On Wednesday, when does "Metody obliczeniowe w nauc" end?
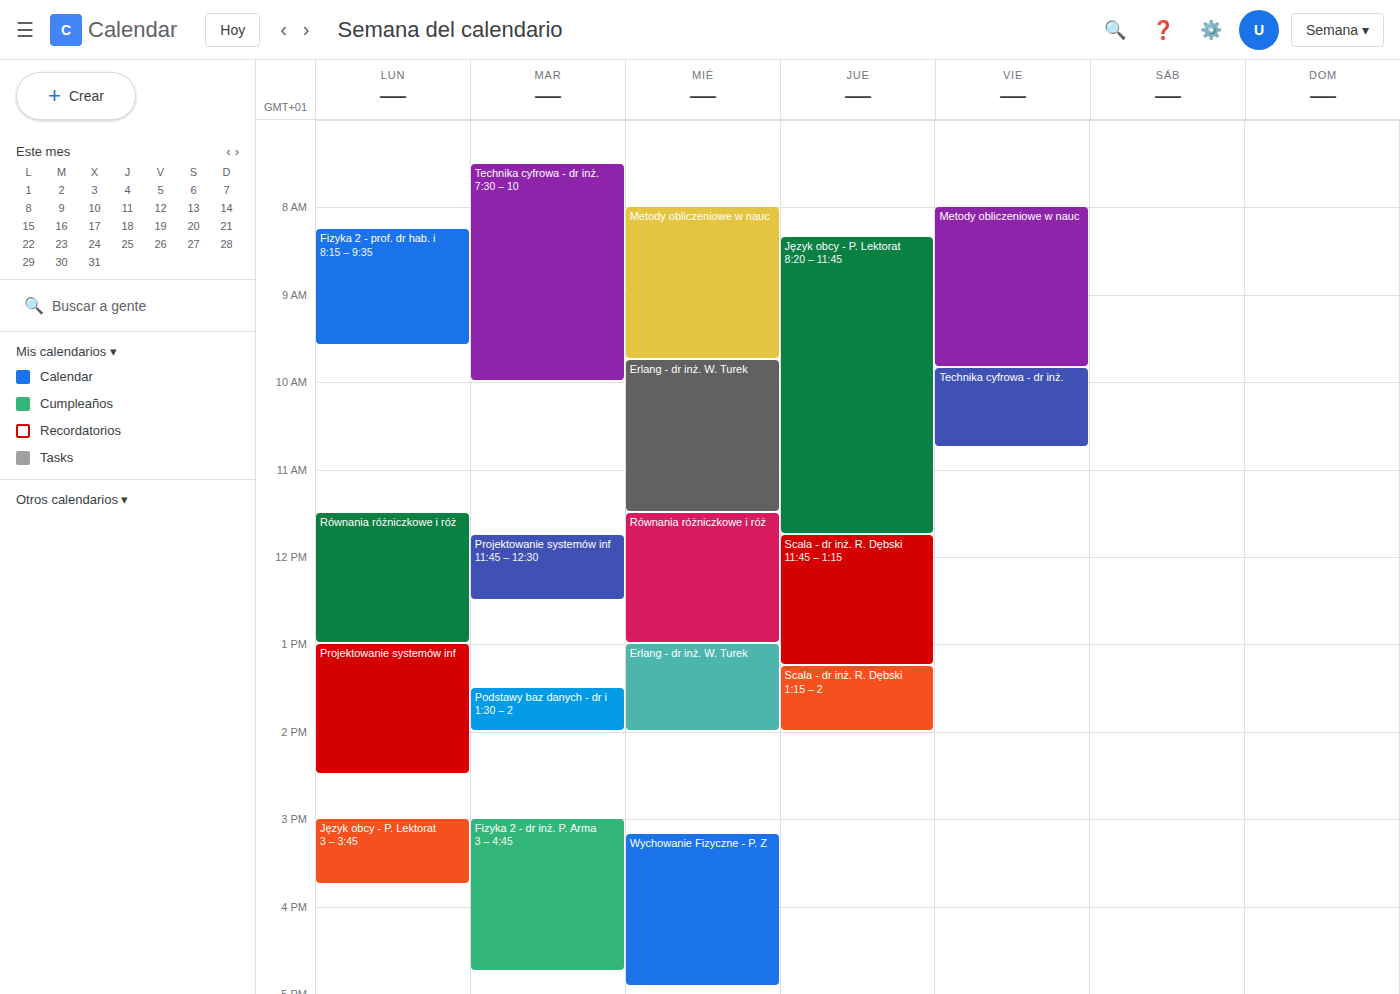
9:45 AM